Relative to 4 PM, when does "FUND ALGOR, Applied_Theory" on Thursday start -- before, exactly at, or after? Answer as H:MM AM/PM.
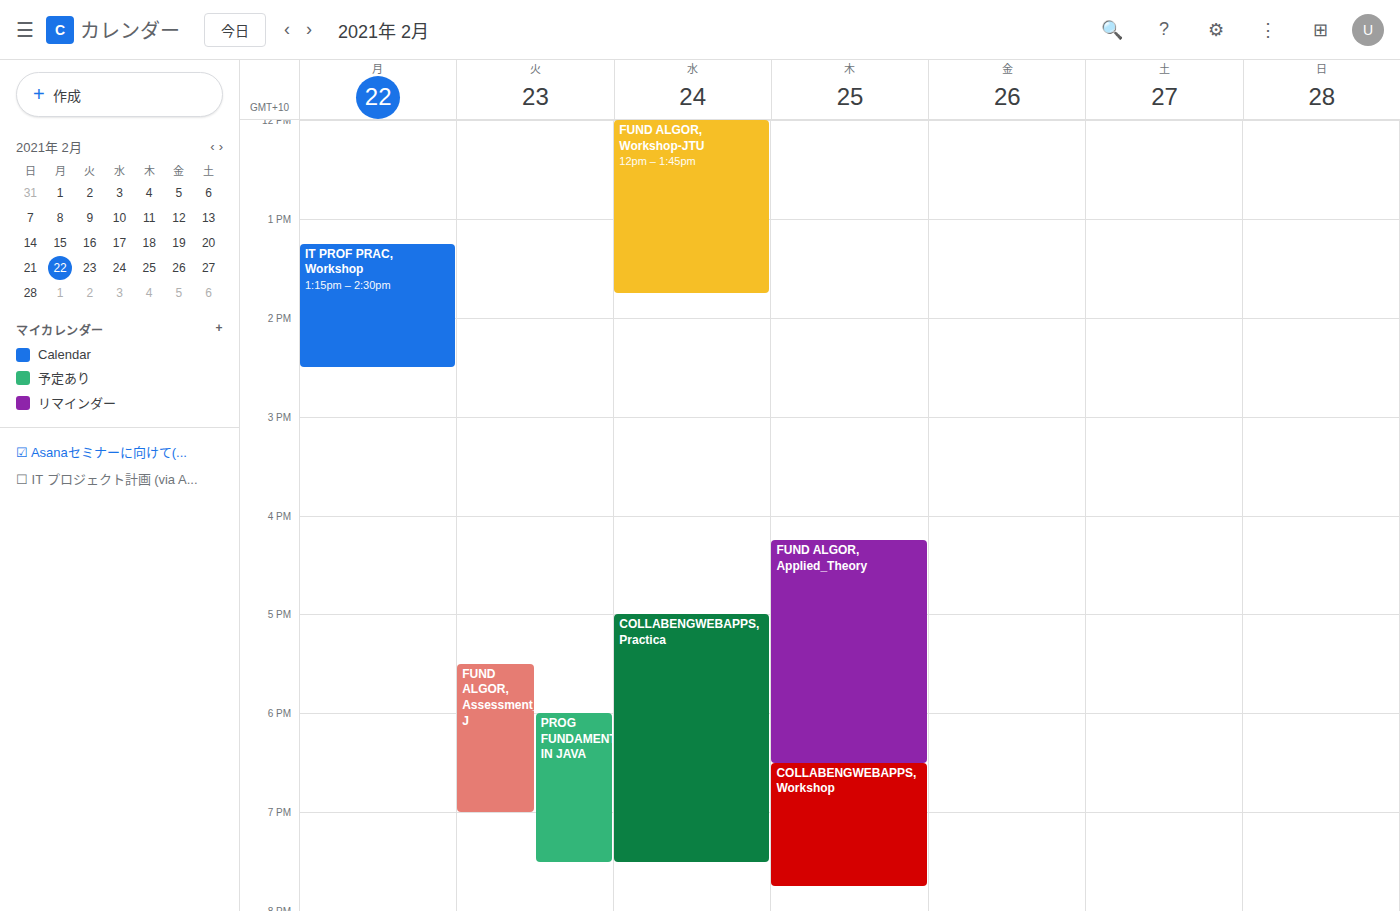
4:15 PM -- after 4 PM, 15 minutes below the 4 PM line.